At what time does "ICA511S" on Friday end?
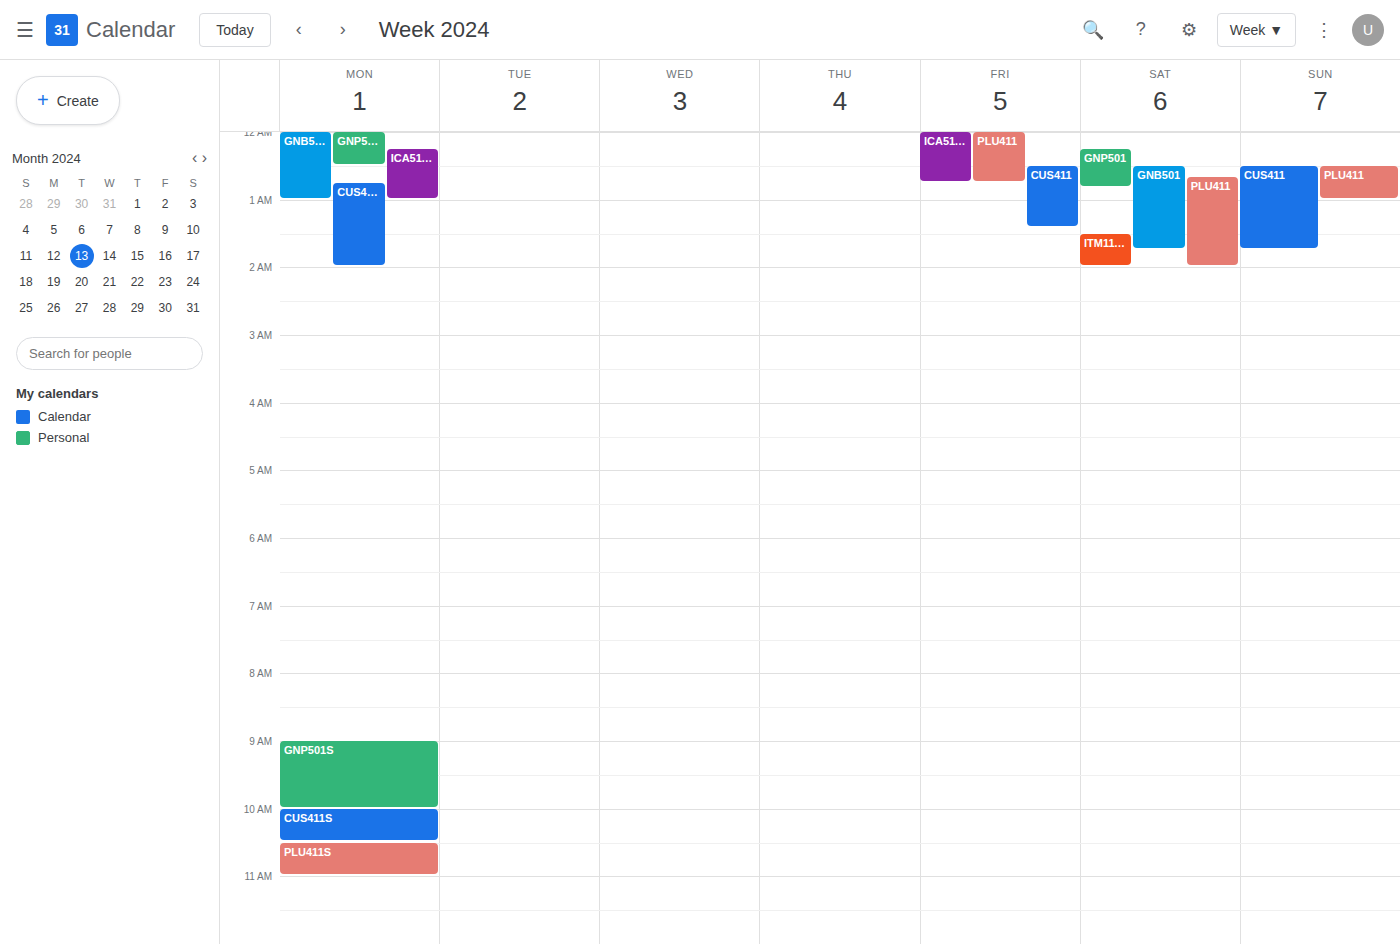
12:45 AM